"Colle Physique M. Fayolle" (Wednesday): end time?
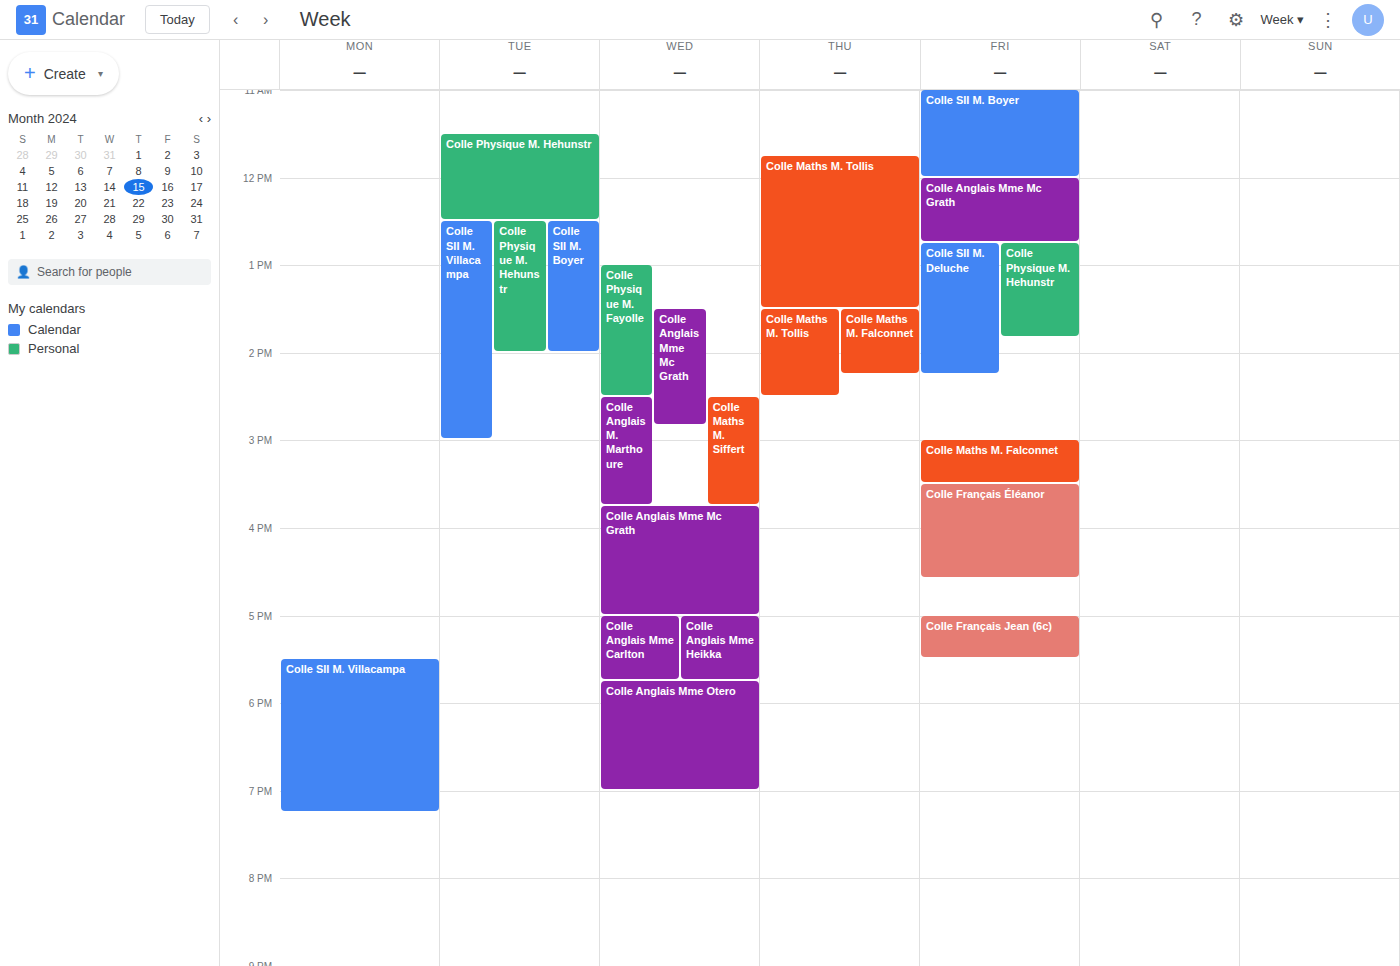
2:30 PM